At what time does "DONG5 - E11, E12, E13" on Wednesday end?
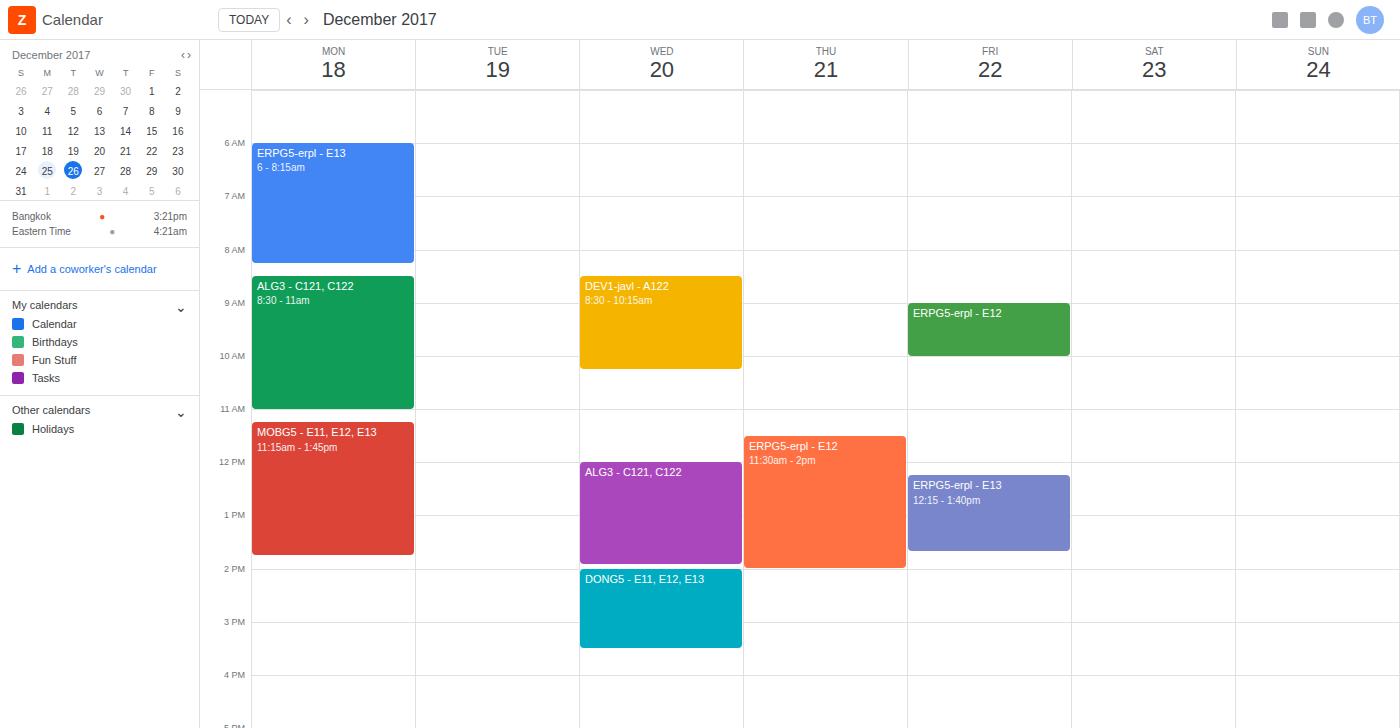
15:30